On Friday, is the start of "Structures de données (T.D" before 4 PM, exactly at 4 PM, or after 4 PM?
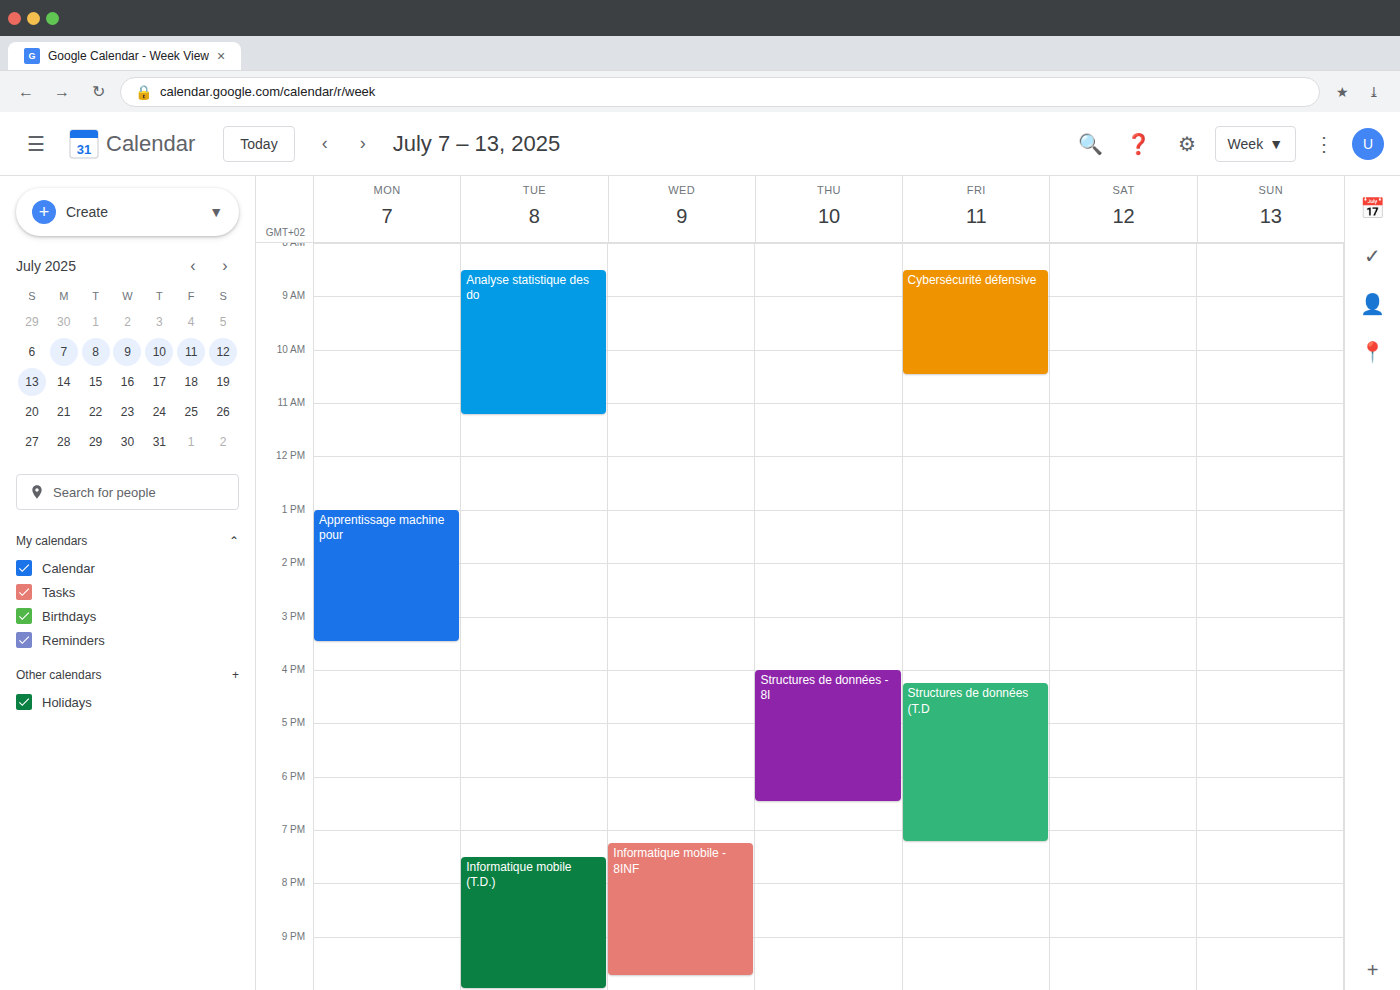
4:15 PM -- after 4 PM, 15 minutes below the 4 PM line.